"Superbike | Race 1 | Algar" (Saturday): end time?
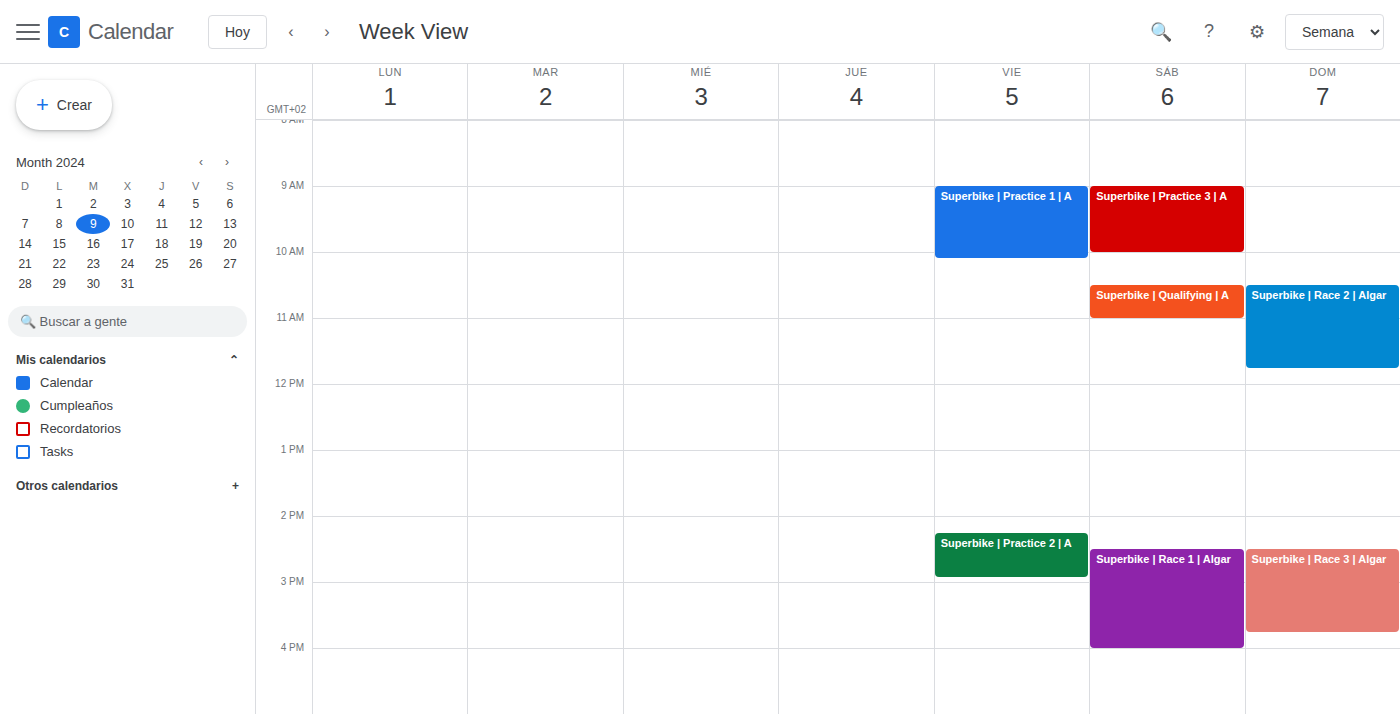
4:00 PM